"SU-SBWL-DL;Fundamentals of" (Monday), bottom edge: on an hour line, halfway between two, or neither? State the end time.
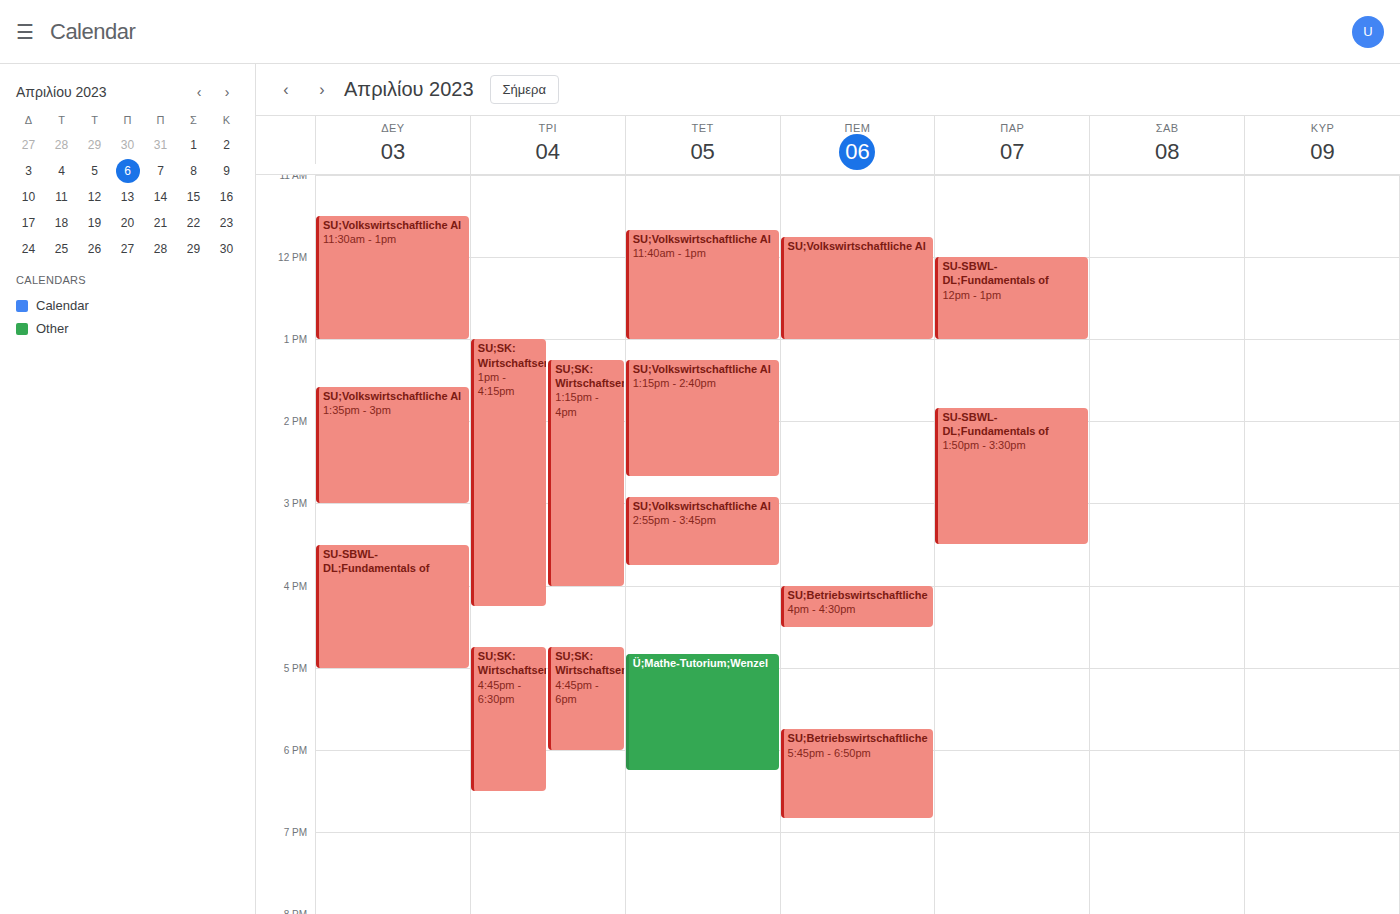
5:00 PM -- exactly on the 5 PM line.